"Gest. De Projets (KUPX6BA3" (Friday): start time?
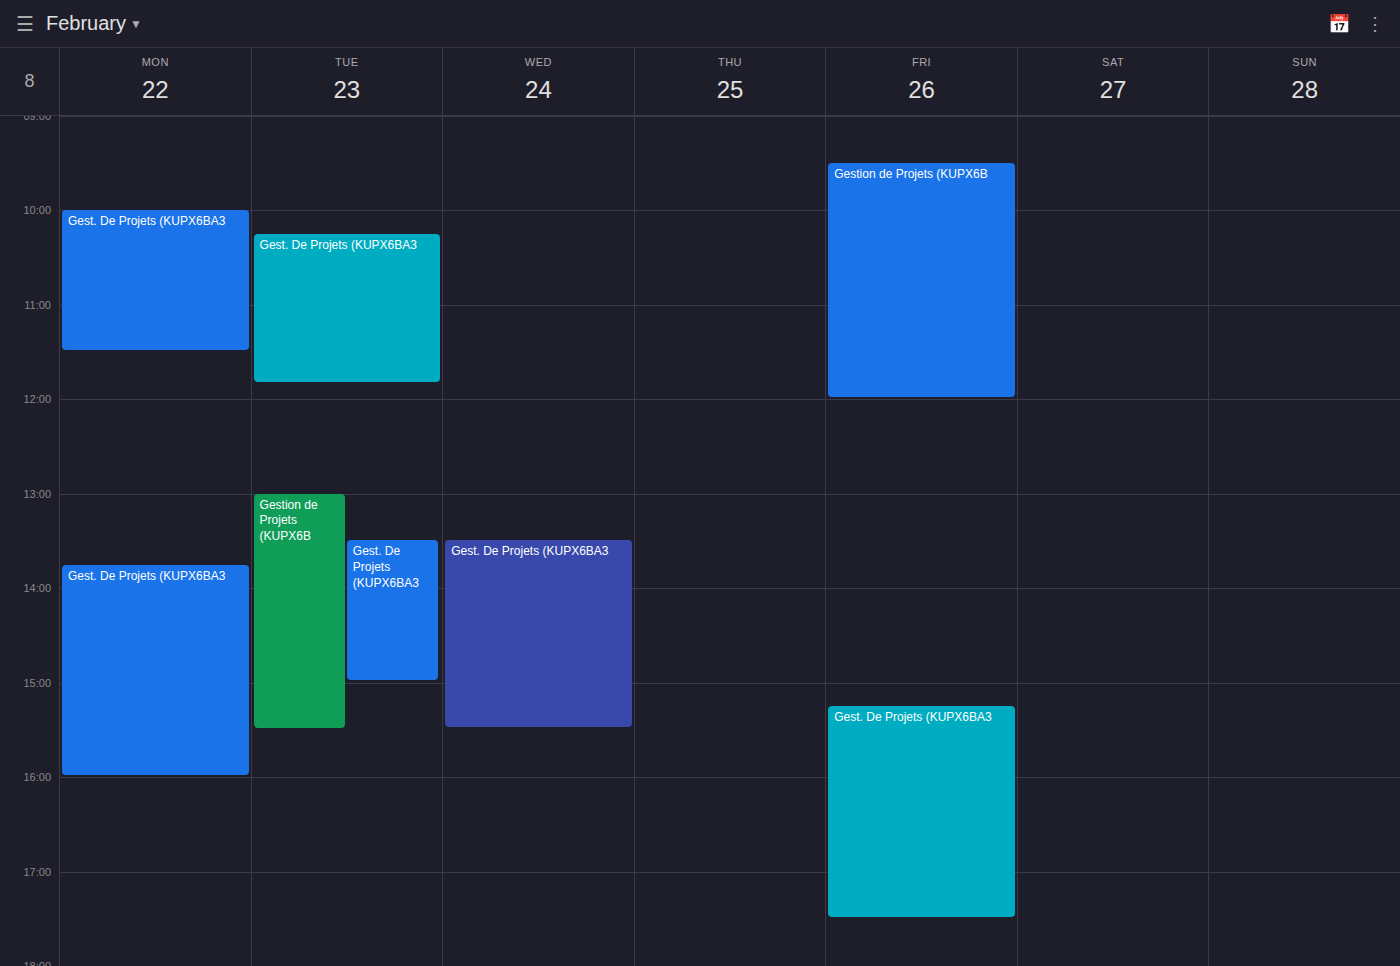
15:15